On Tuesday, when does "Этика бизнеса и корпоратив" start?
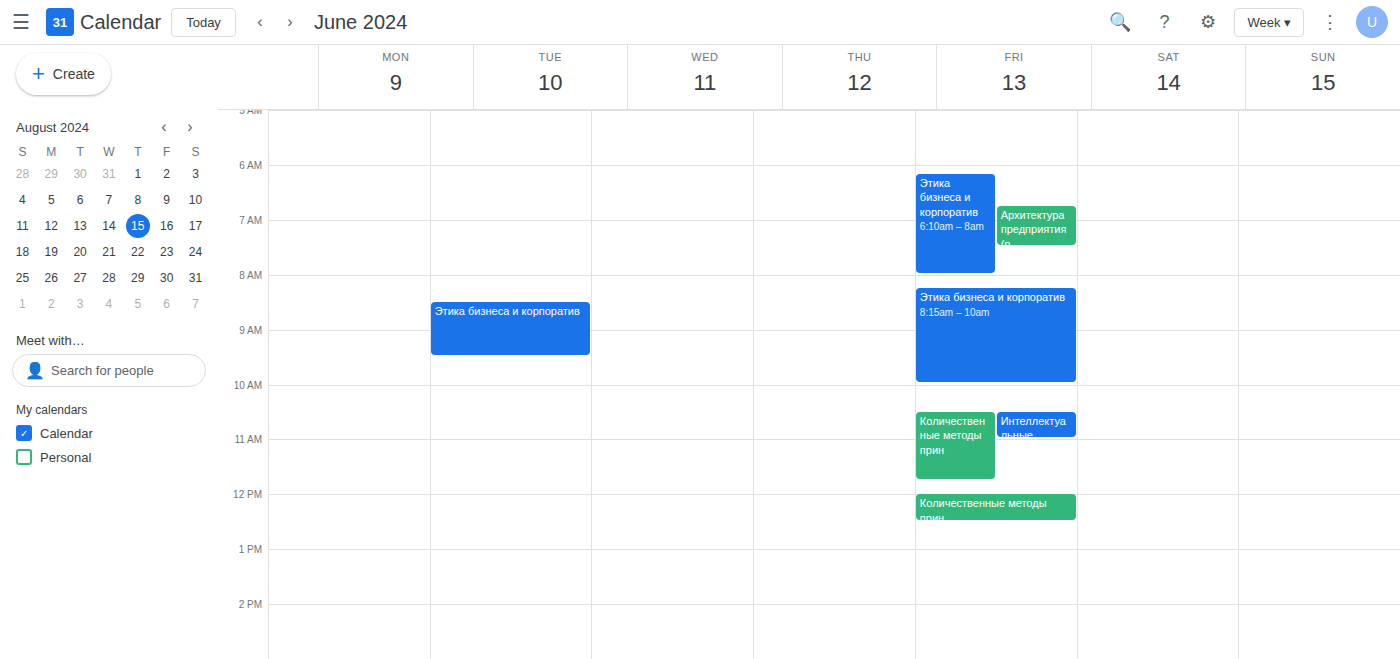
8:30 AM